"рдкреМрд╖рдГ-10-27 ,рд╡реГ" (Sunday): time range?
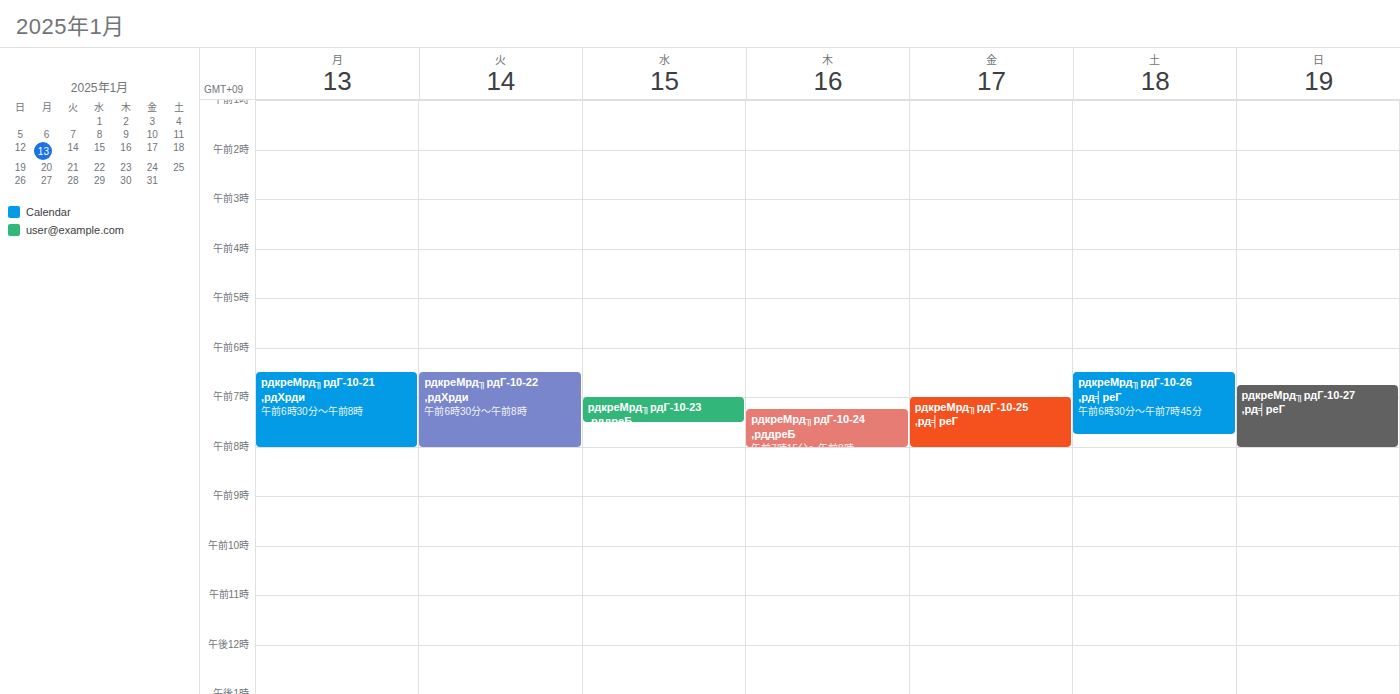
6:45 AM to 8:00 AM